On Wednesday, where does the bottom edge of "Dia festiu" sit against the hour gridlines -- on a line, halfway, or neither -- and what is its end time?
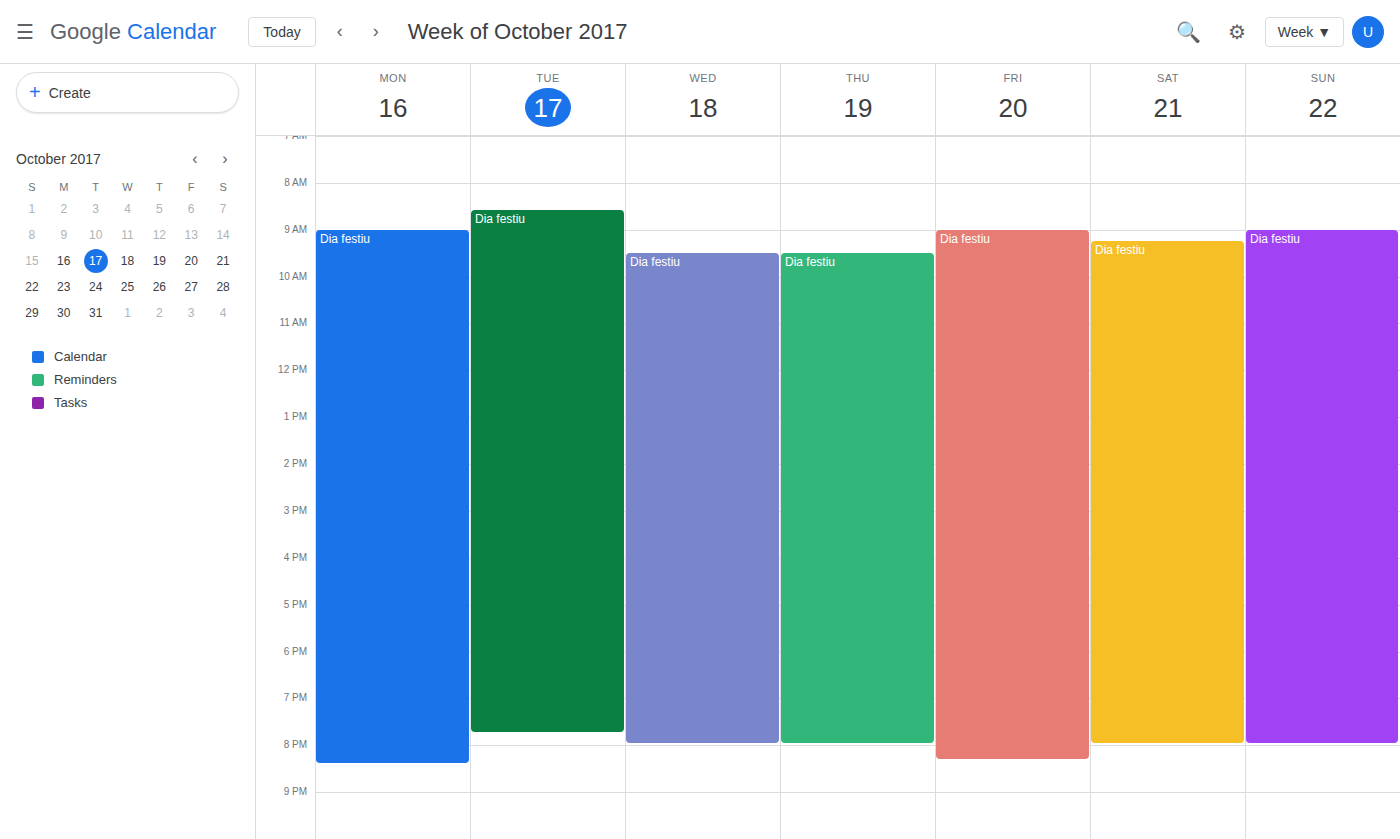
8:00 PM -- exactly on the 8 PM line.